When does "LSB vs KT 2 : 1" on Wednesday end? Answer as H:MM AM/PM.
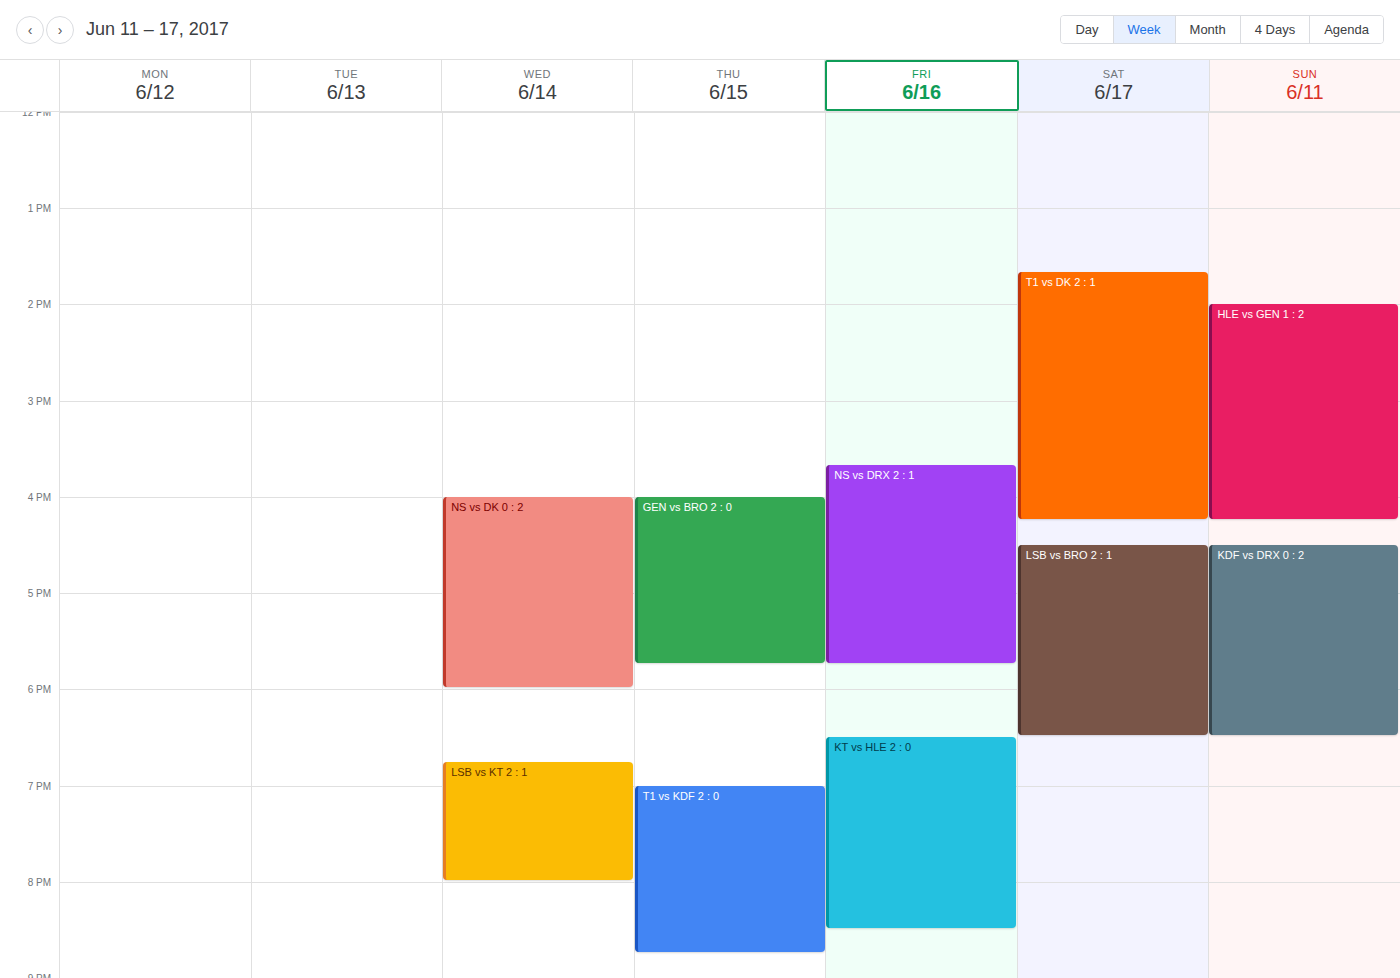
8:00 PM